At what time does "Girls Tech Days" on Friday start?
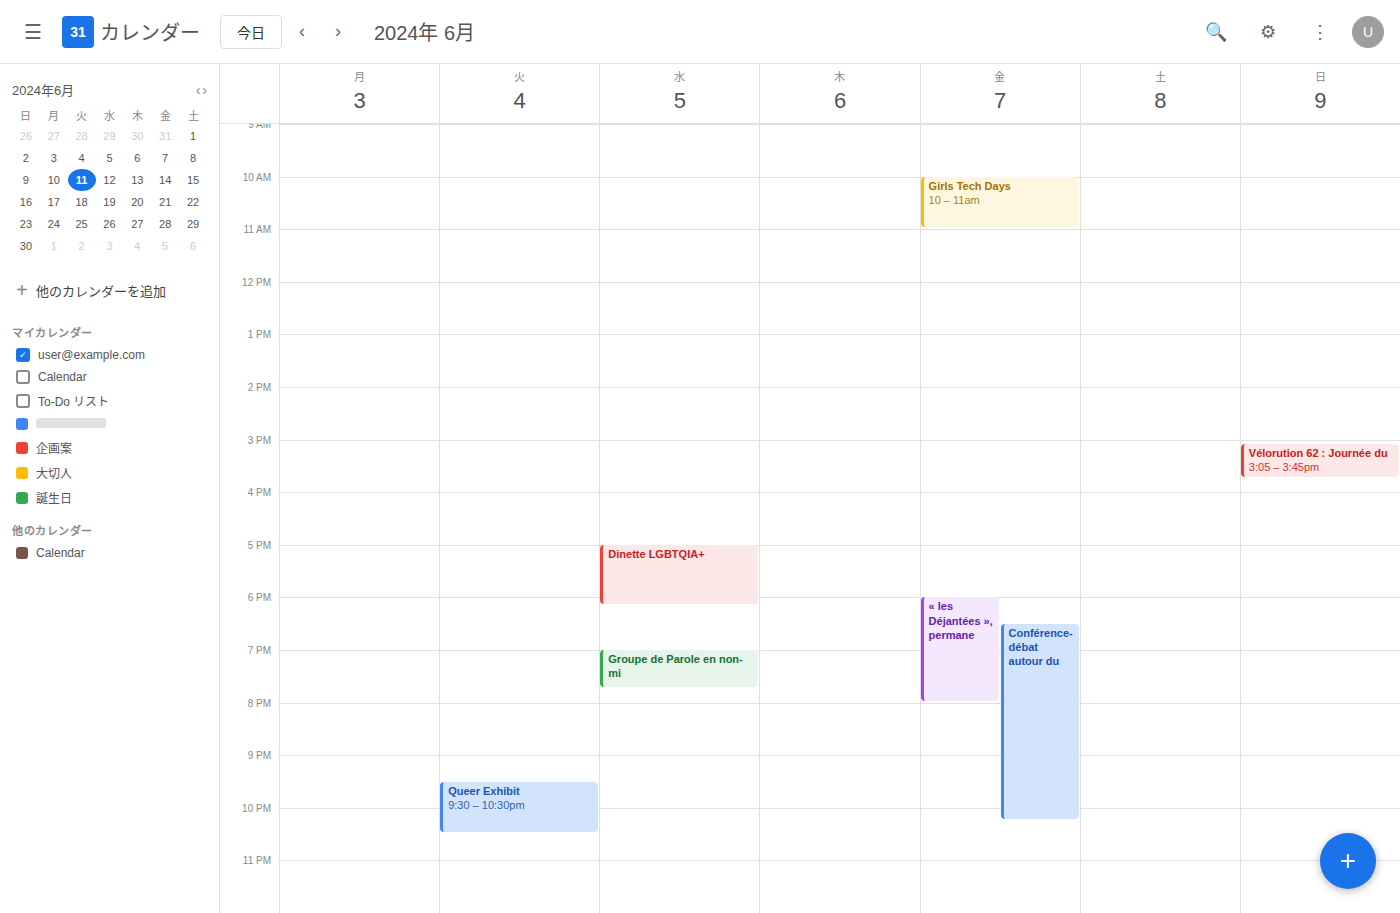
10:00 AM